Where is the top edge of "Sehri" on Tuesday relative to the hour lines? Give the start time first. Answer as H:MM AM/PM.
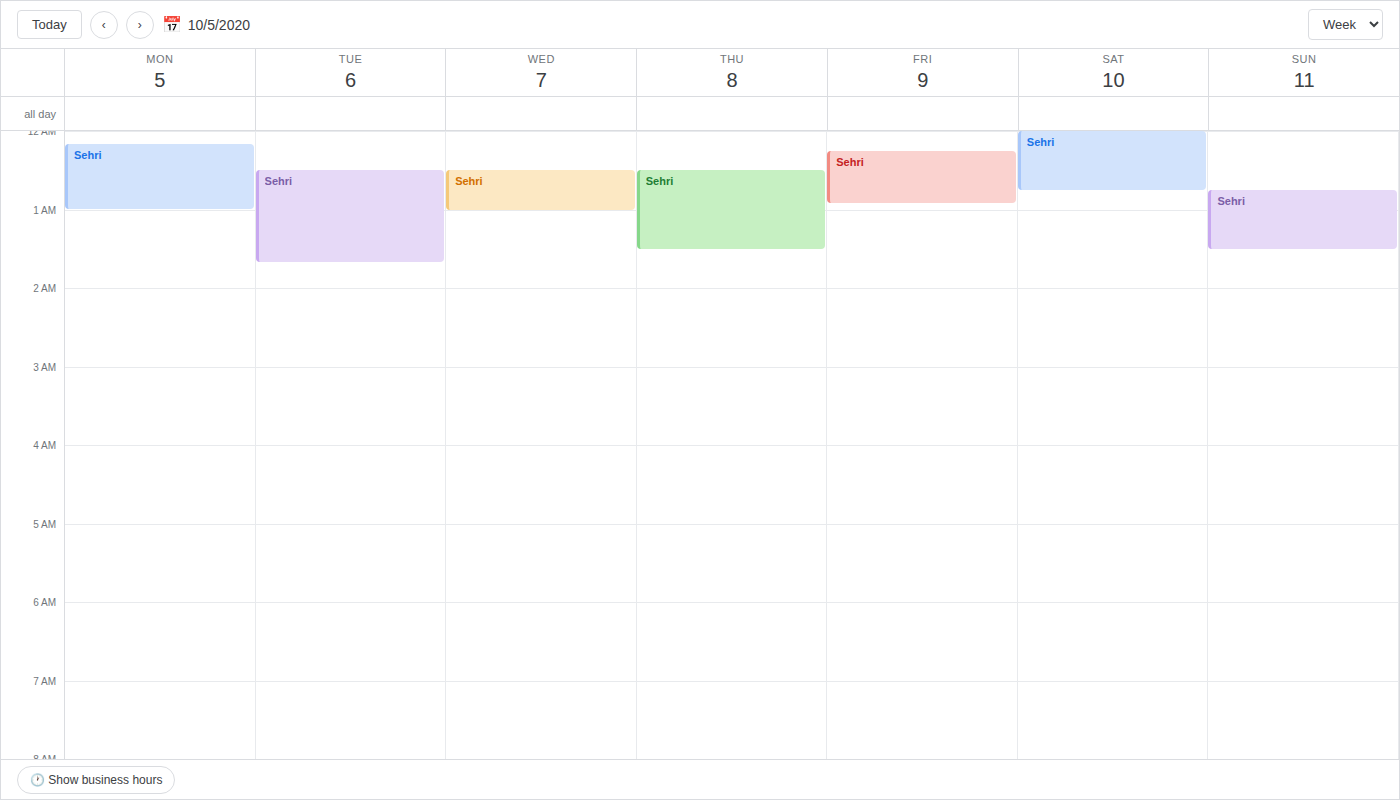
12:30 AM -- halfway between the 12 AM and 1 AM lines.